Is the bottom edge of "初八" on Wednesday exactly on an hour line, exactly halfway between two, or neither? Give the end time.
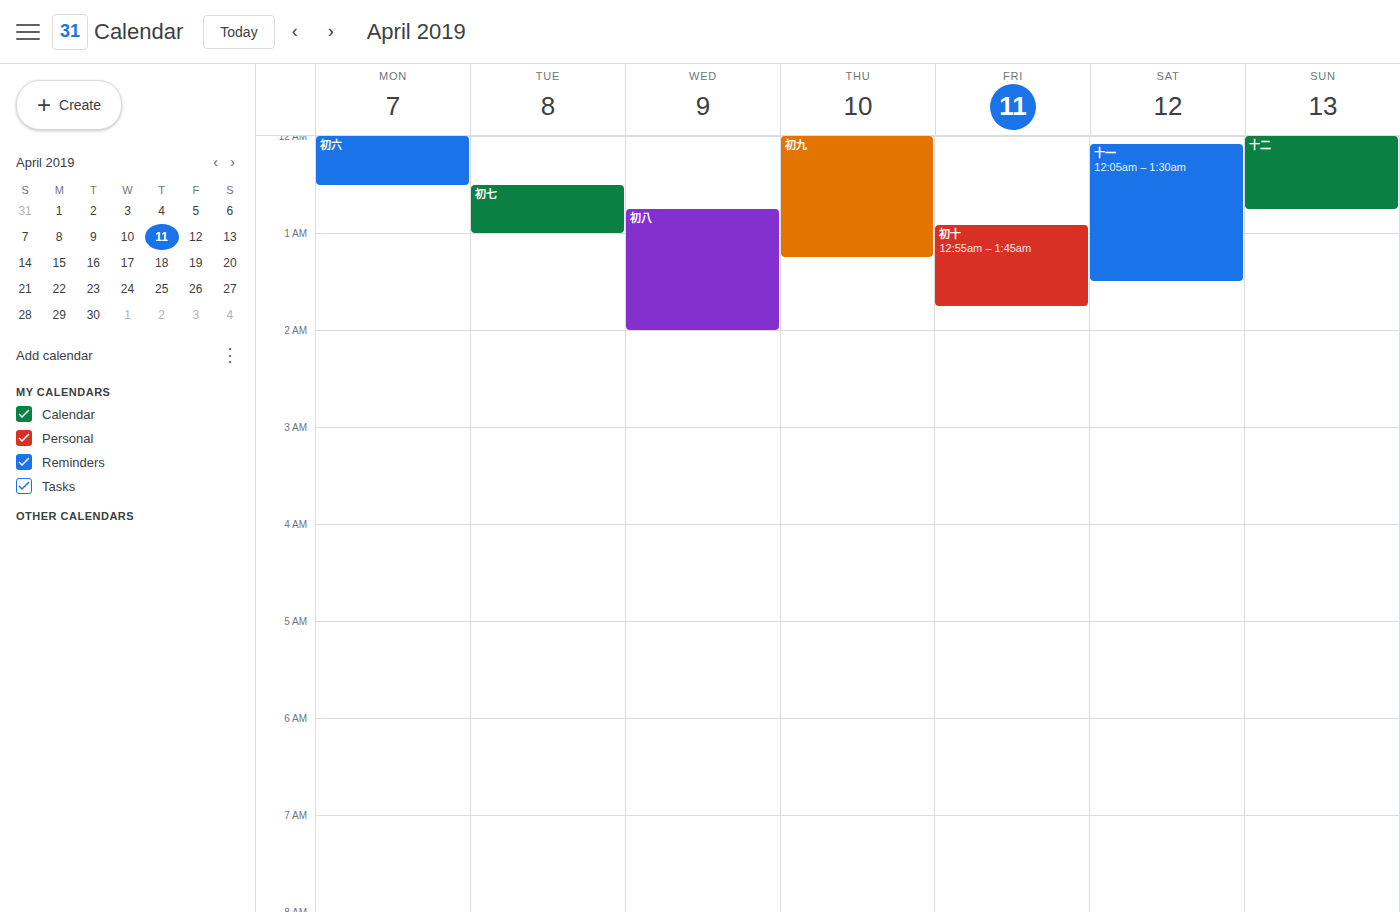
2:00 AM -- exactly on the 2 AM line.